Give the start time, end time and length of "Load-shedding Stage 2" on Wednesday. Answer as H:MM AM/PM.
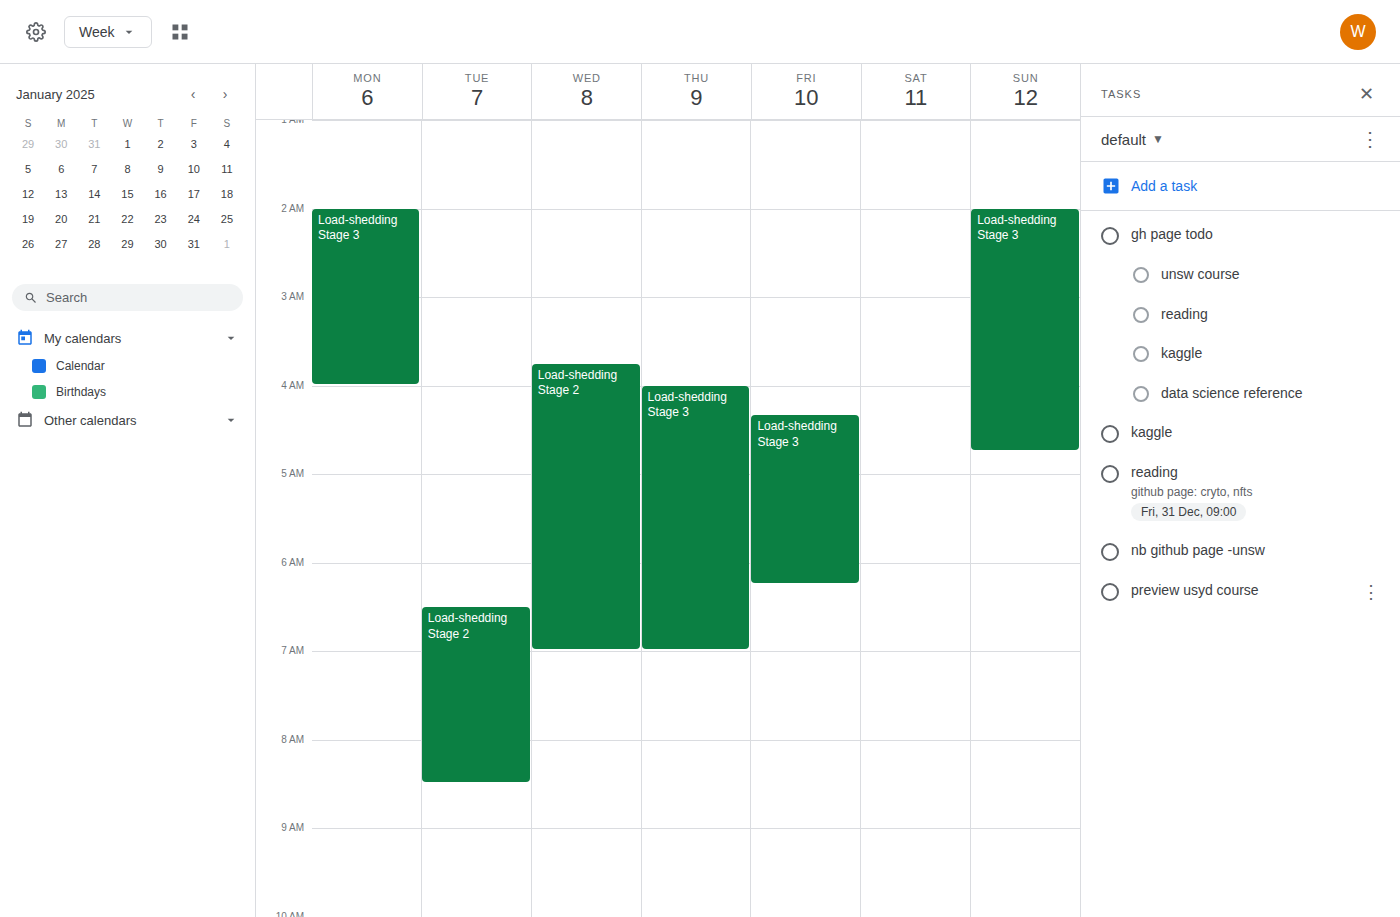
3:45 AM to 7:00 AM, 3 hours 15 minutes